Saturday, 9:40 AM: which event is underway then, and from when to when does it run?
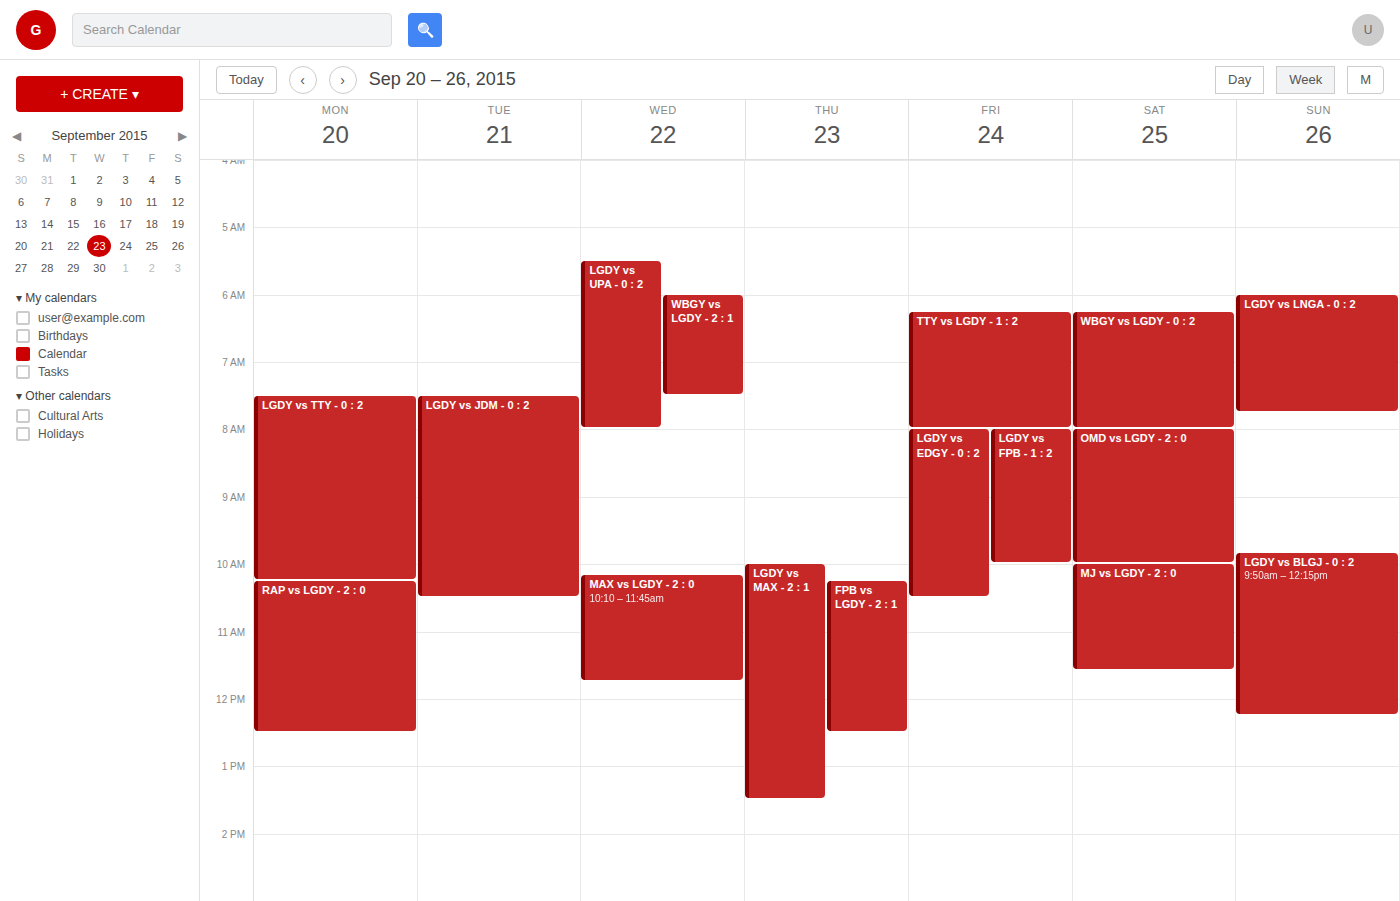
"OMD vs LGDY - 2 : 0", 8:00 AM to 10:00 AM